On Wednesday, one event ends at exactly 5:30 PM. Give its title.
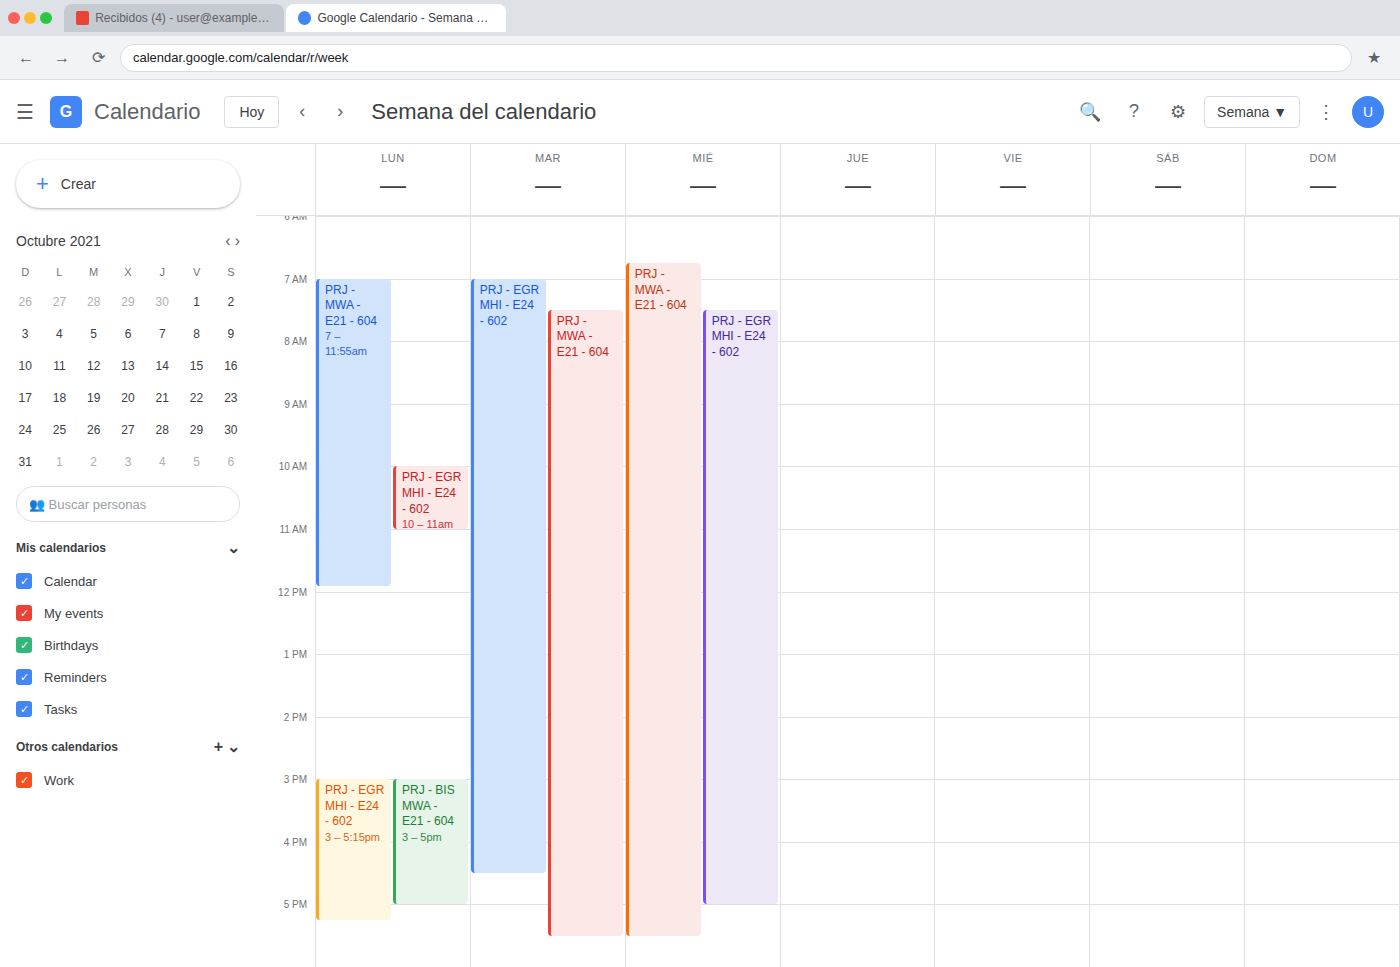
"PRJ - MWA - E21 - 604"